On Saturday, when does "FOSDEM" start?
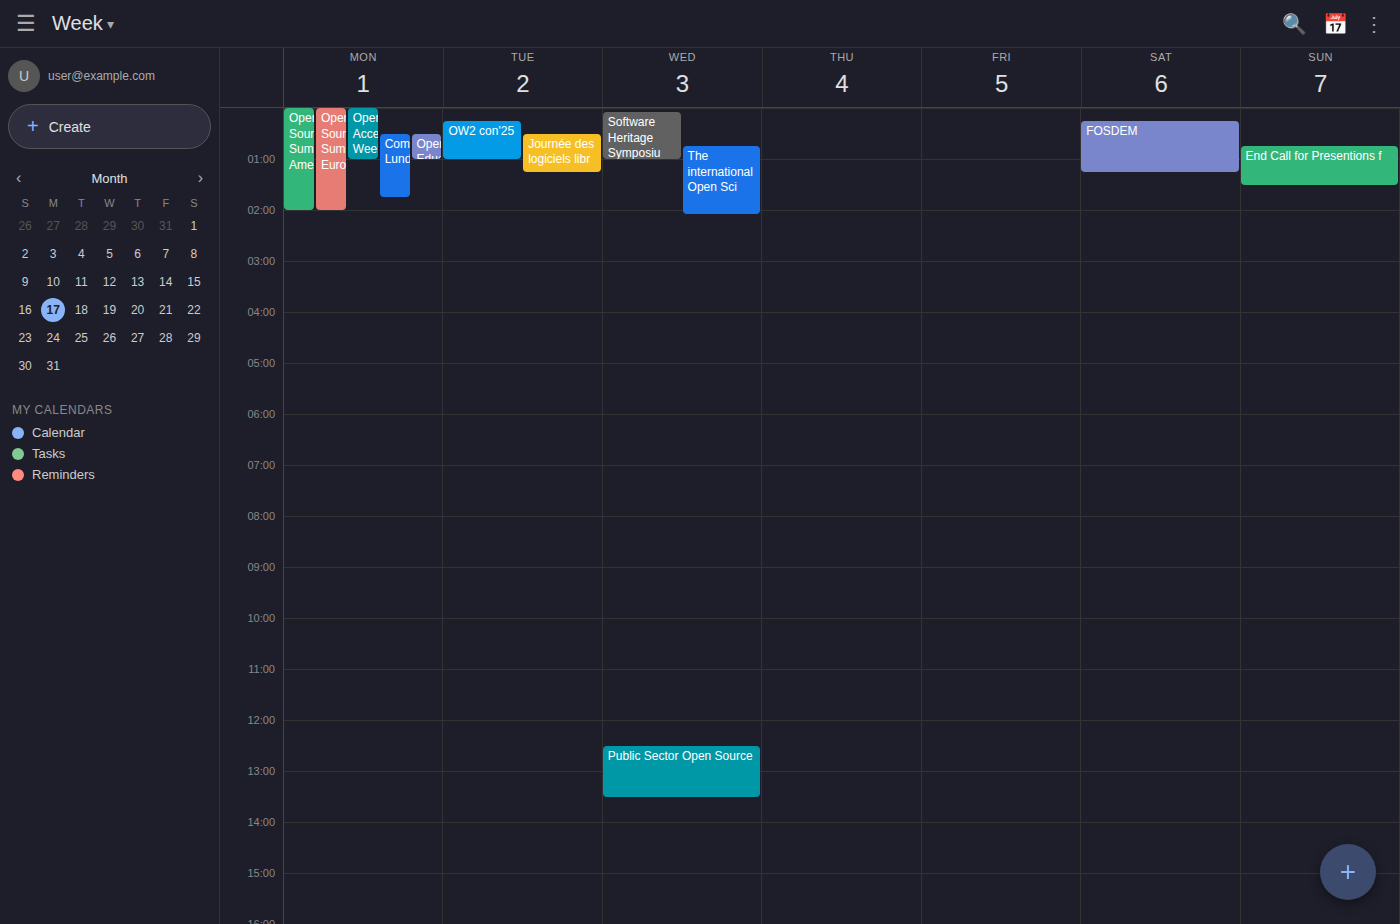
12:15 AM